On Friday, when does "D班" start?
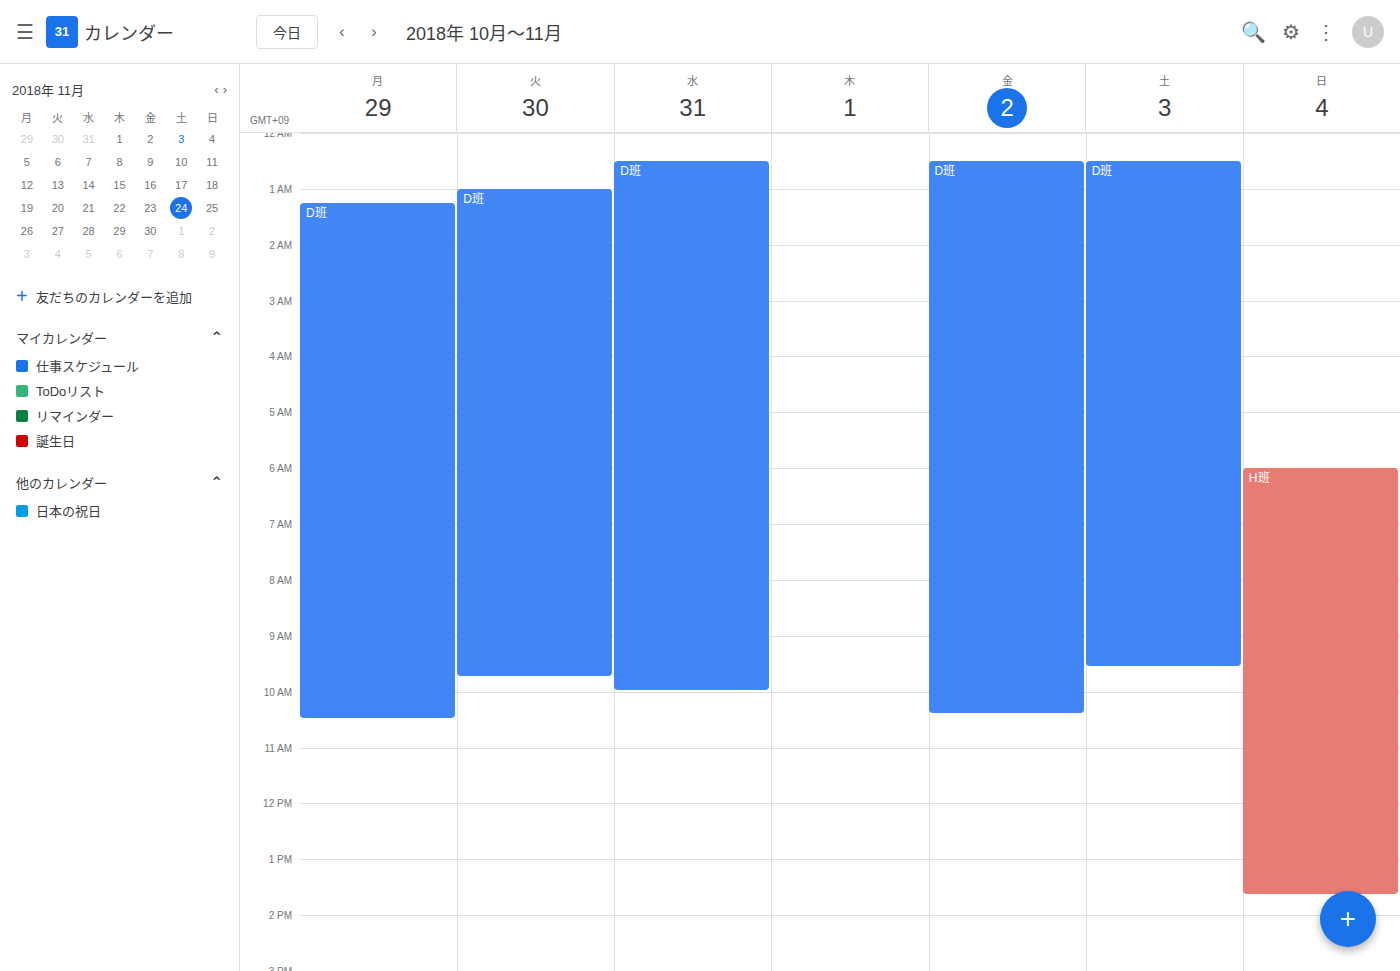
00:30